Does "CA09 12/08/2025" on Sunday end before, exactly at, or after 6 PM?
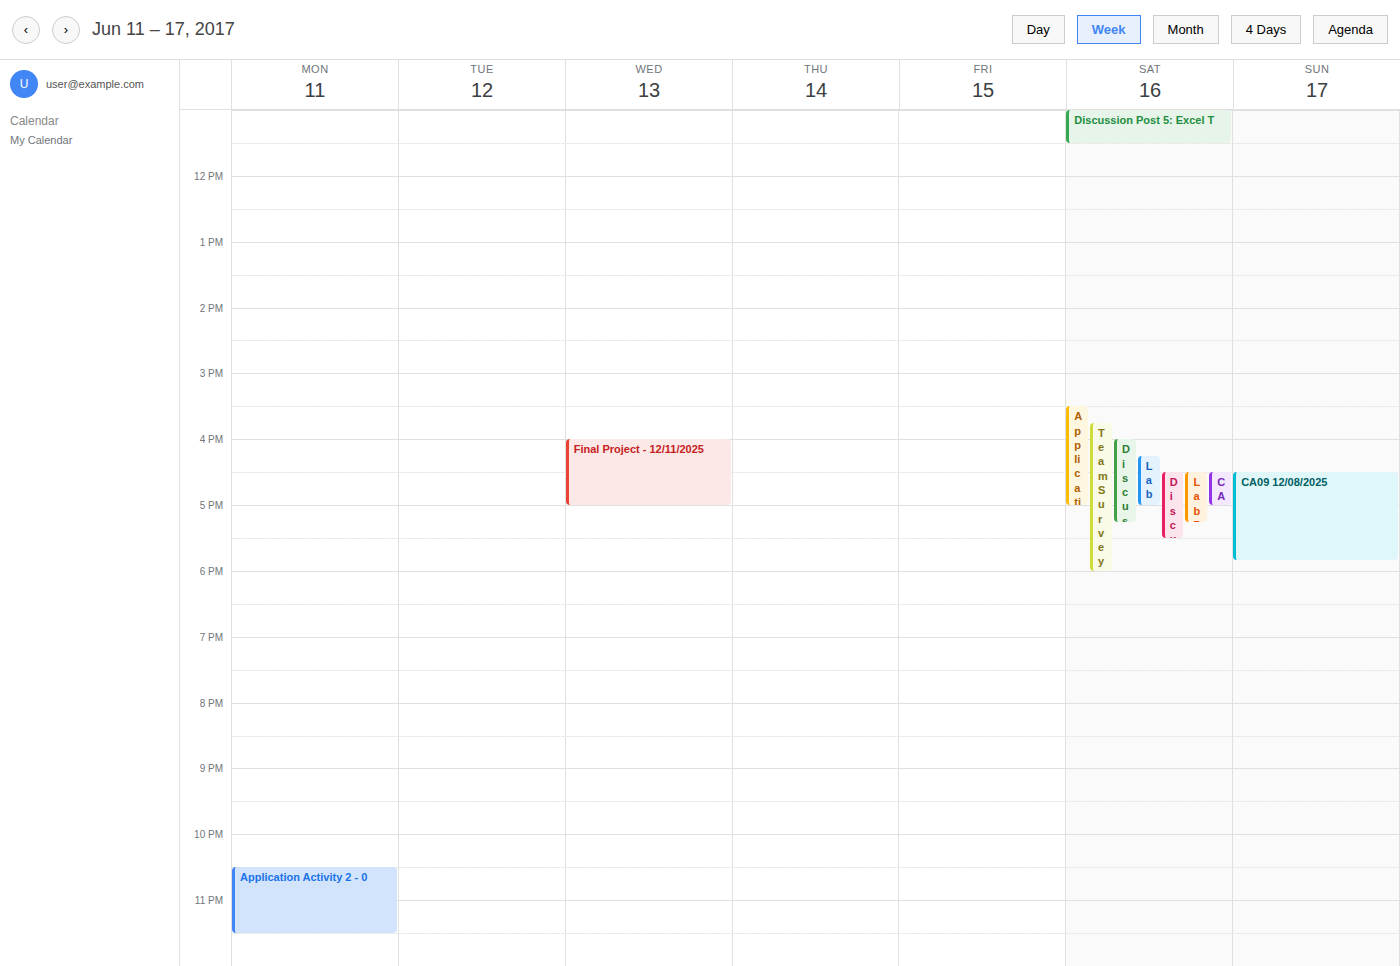
5:50 PM -- before 6 PM, 10 minutes above the 6 PM line.